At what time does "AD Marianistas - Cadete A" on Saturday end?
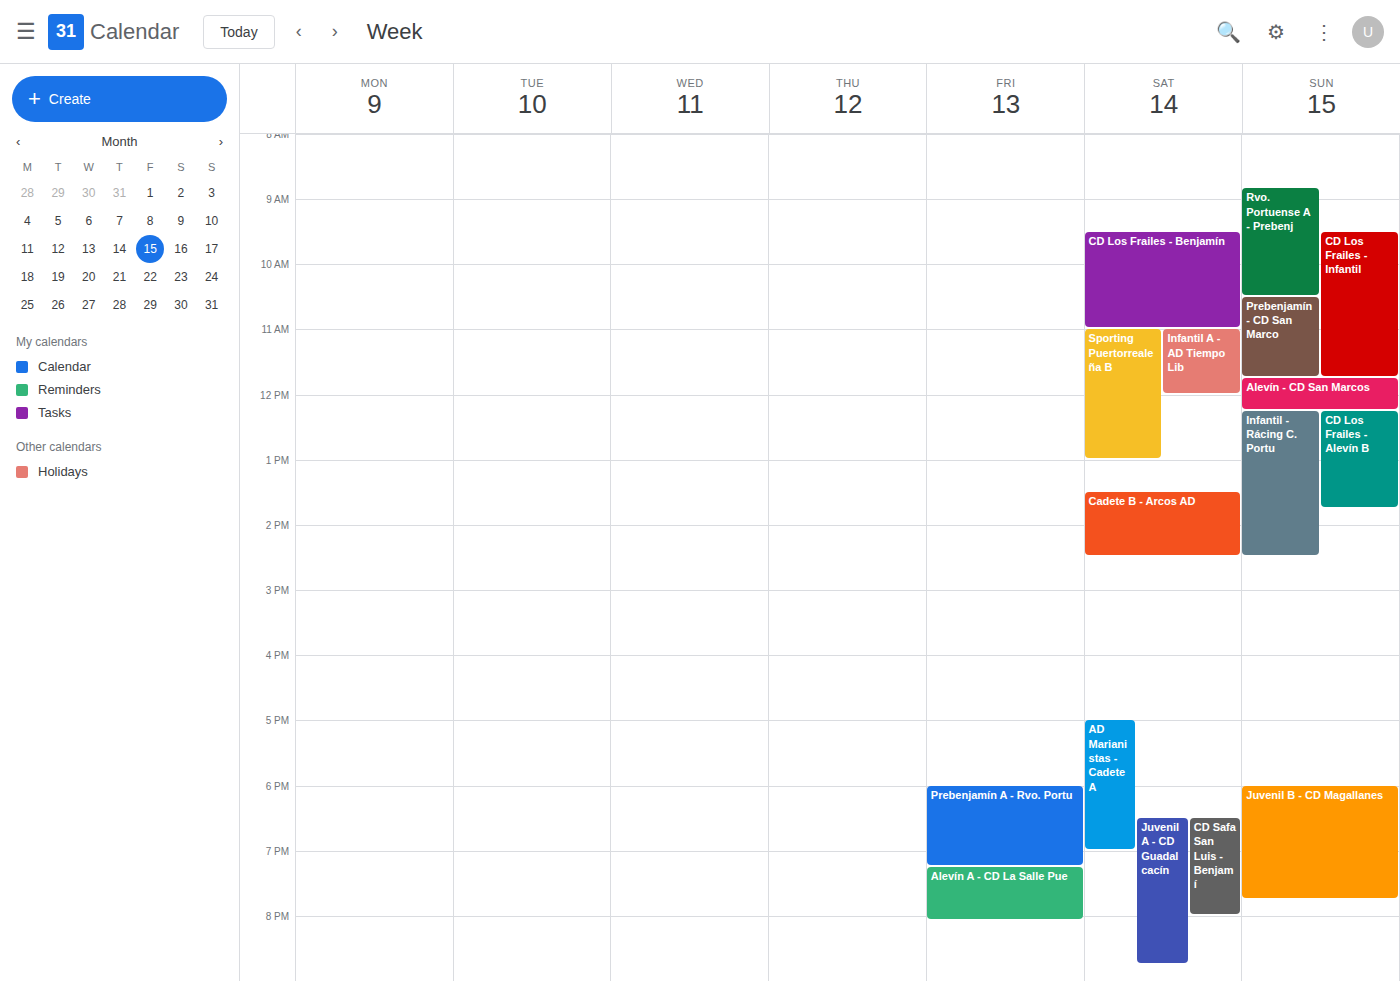
7:00 PM